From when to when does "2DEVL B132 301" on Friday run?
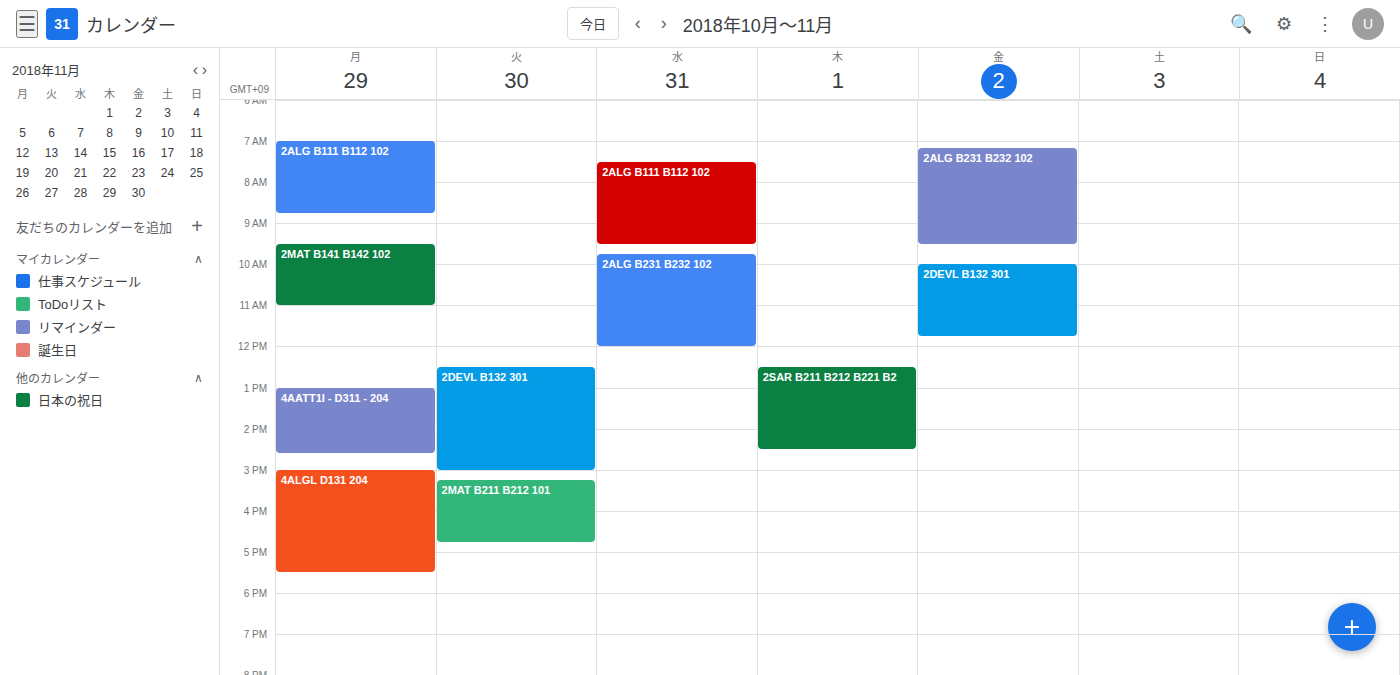
10:00 AM to 11:45 AM